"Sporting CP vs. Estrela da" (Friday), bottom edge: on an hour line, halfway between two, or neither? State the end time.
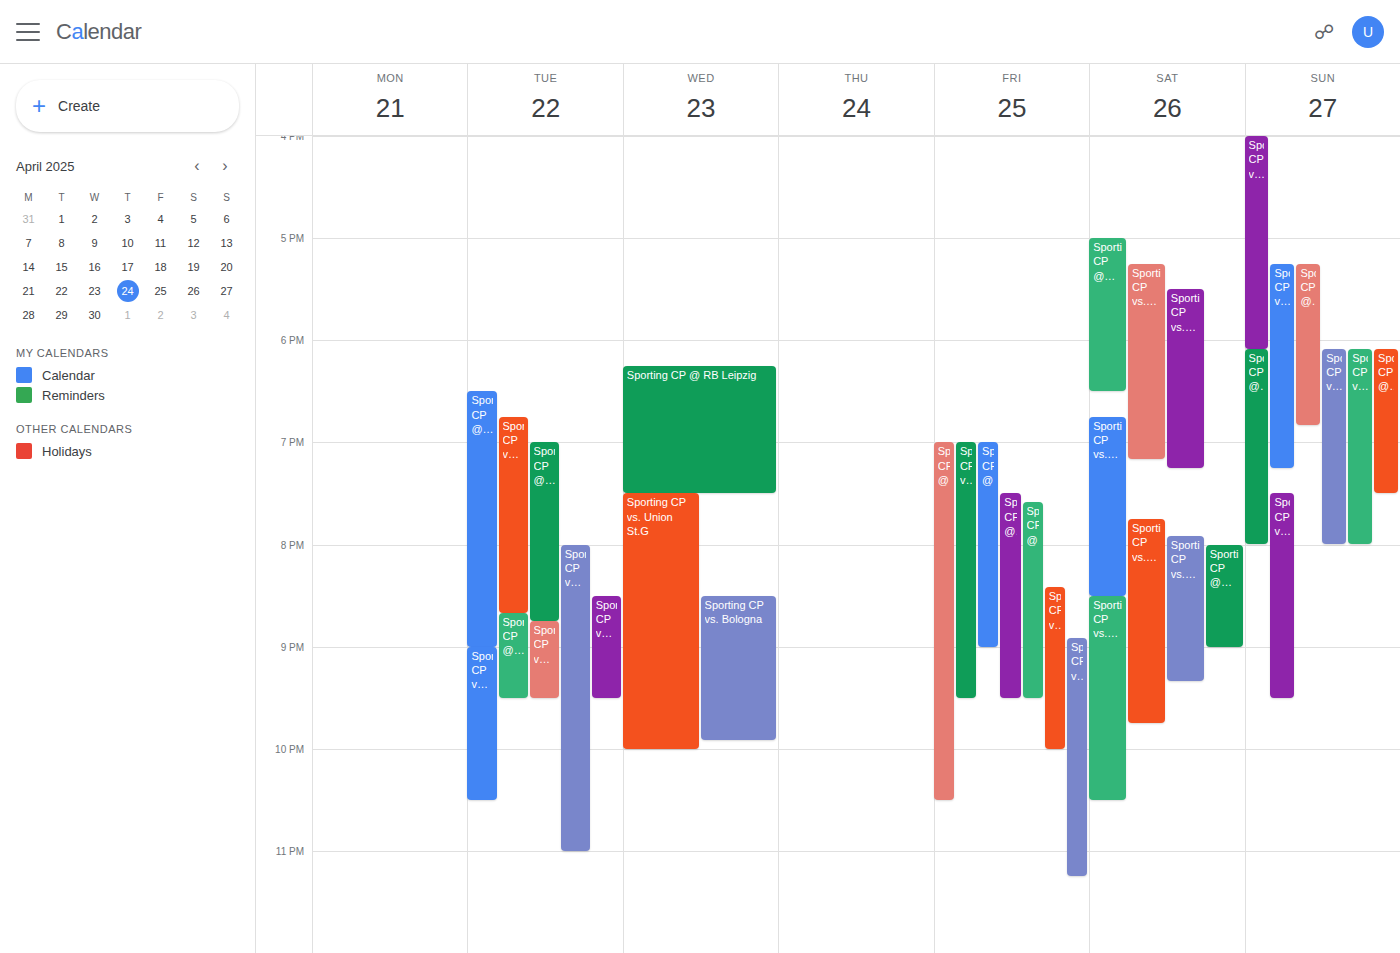
10:00 PM -- exactly on the 10 PM line.